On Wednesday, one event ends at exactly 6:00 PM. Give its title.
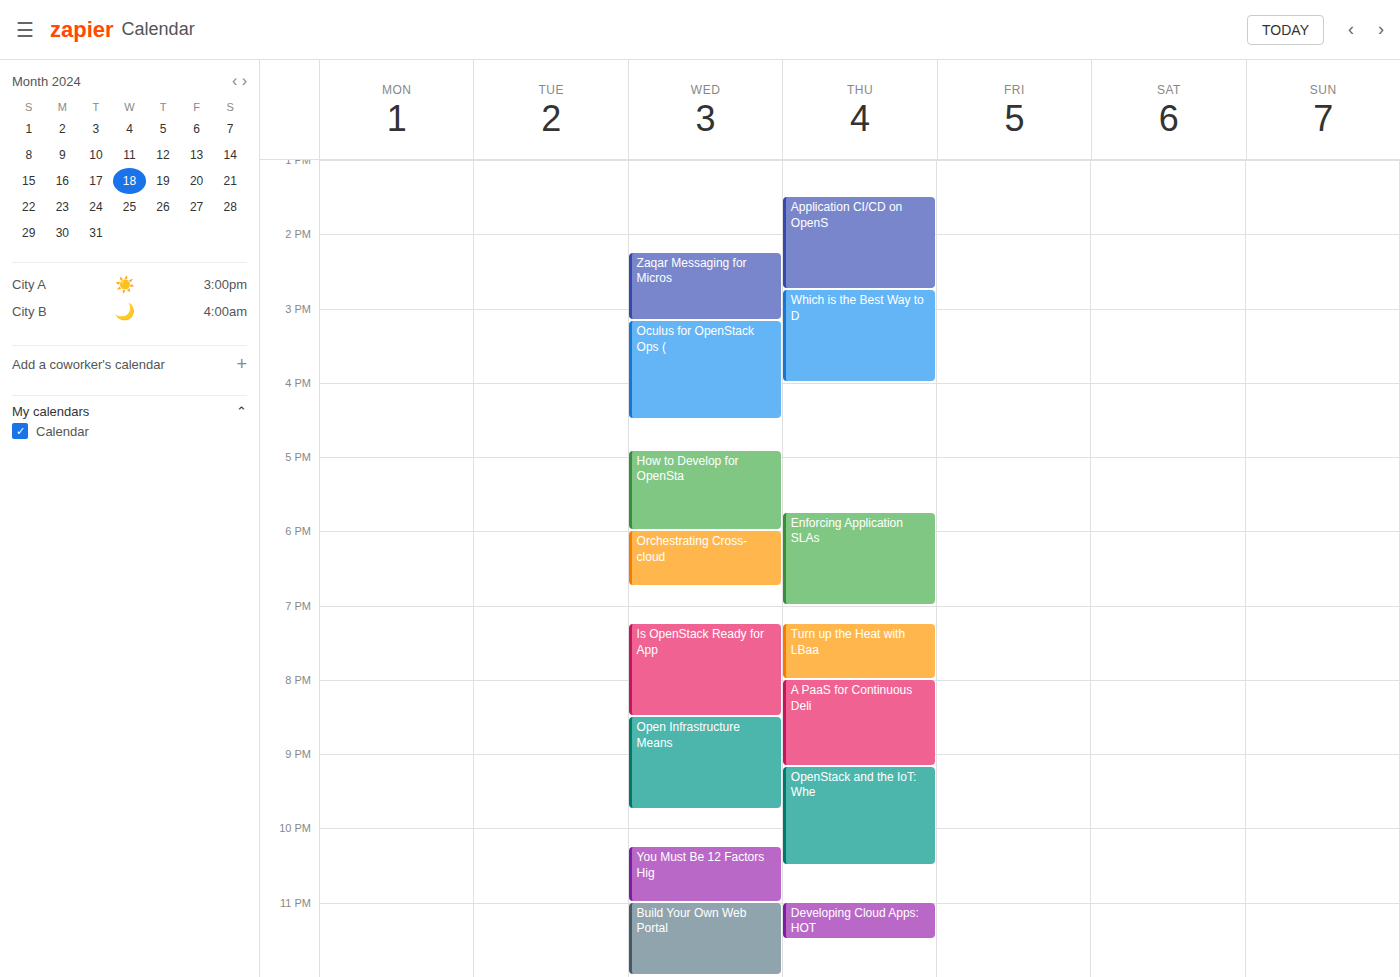
"How to Develop for OpenSta"